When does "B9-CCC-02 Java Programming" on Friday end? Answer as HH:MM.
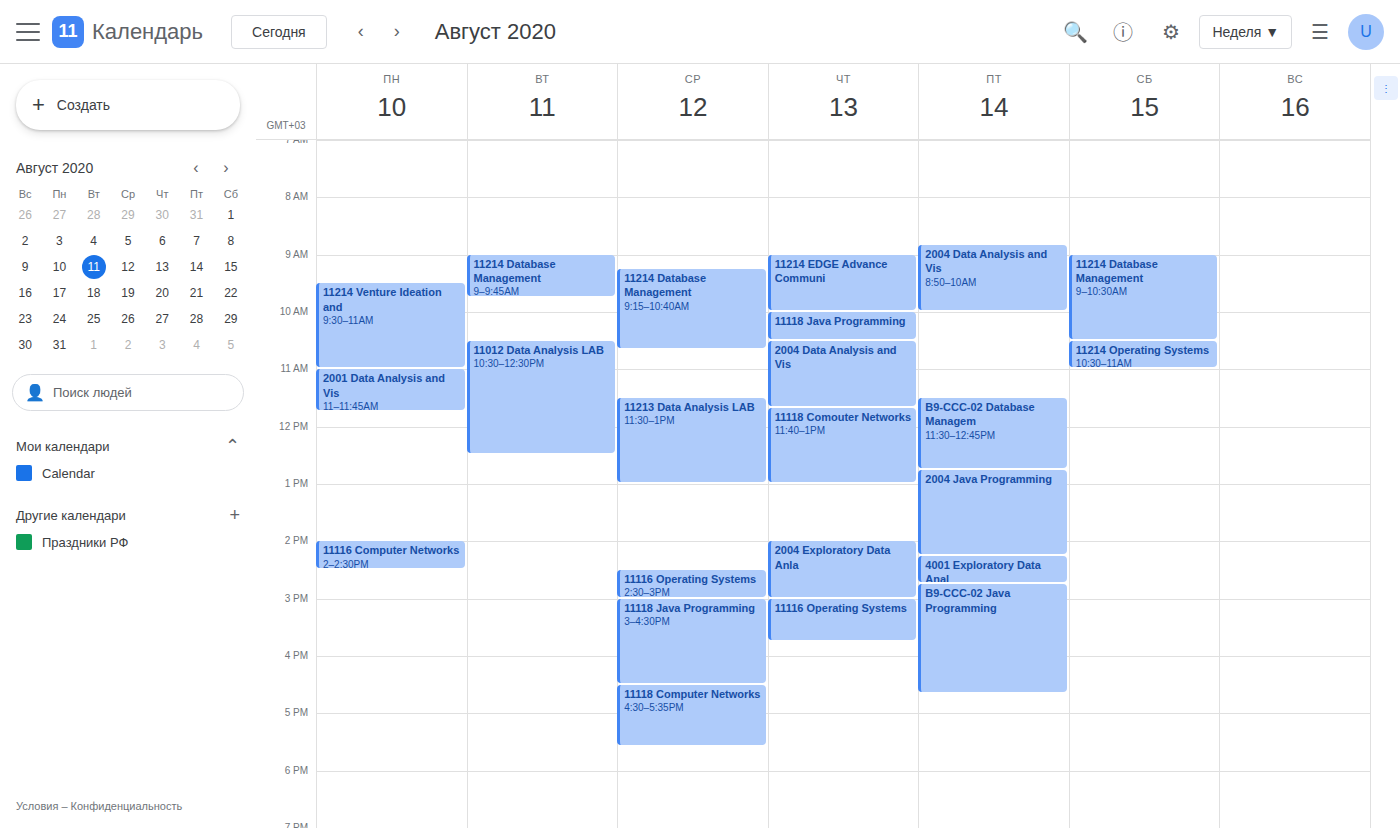
16:40